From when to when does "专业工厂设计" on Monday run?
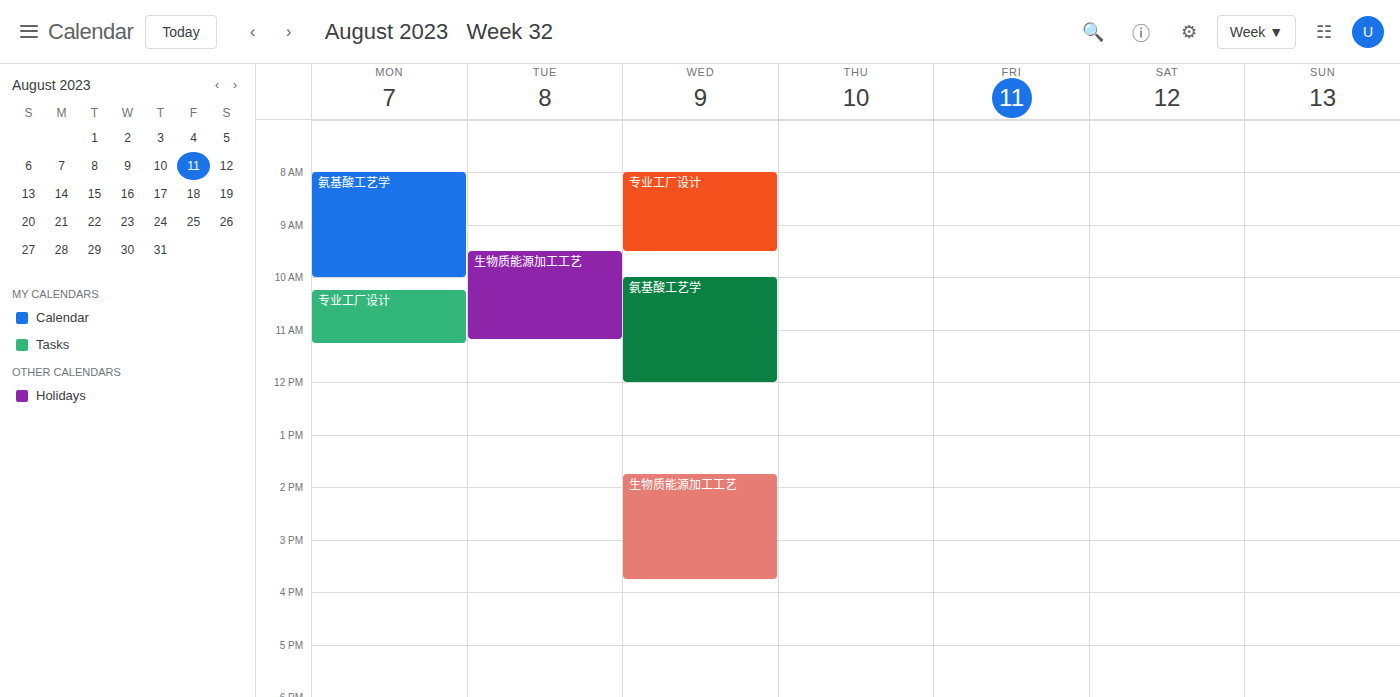
10:15 to 11:15